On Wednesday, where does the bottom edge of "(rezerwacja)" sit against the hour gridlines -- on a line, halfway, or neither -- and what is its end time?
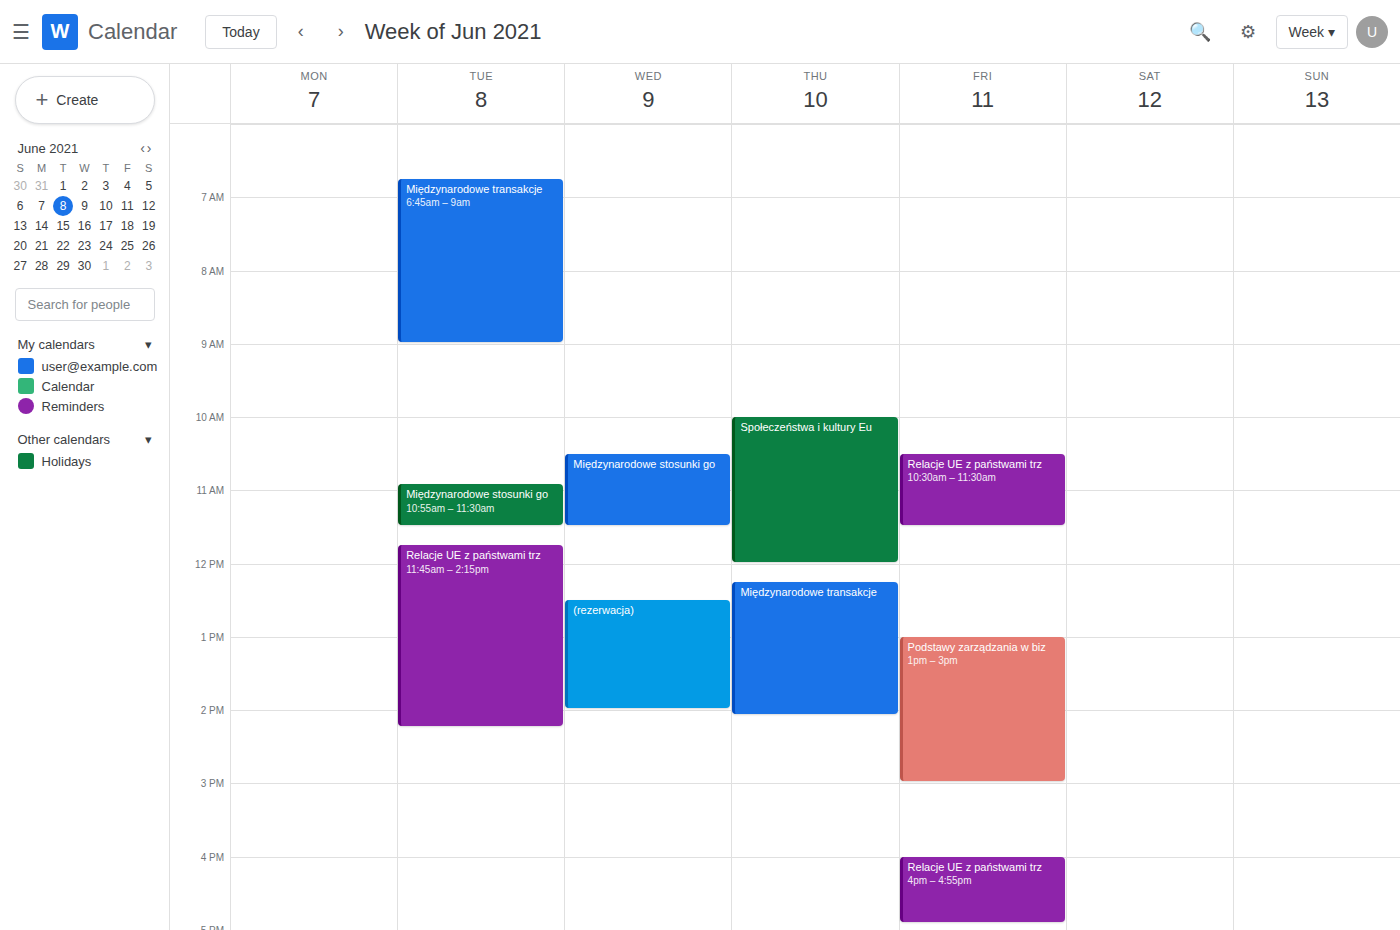
2:00 PM -- exactly on the 2 PM line.